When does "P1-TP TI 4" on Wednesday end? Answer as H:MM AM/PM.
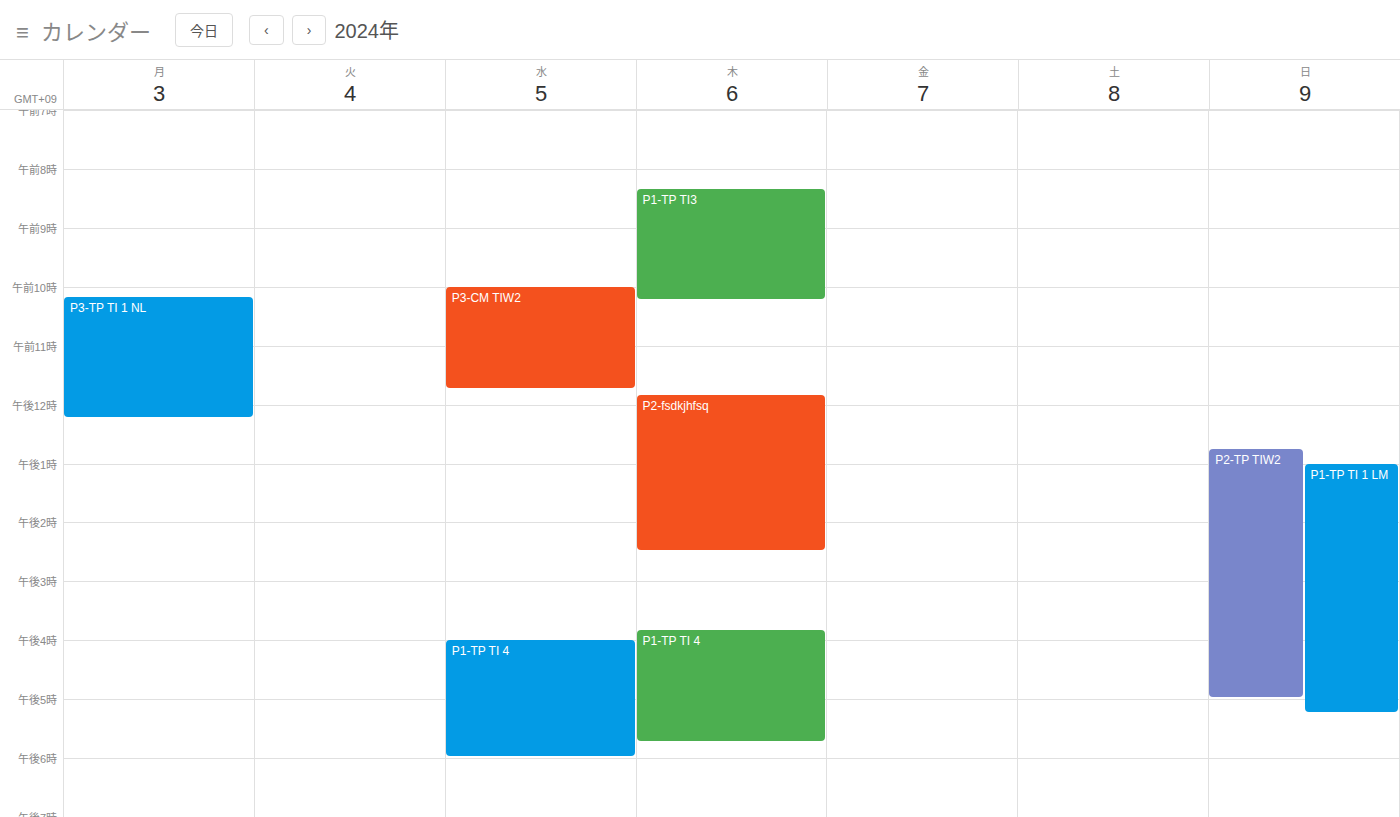
6:00 PM